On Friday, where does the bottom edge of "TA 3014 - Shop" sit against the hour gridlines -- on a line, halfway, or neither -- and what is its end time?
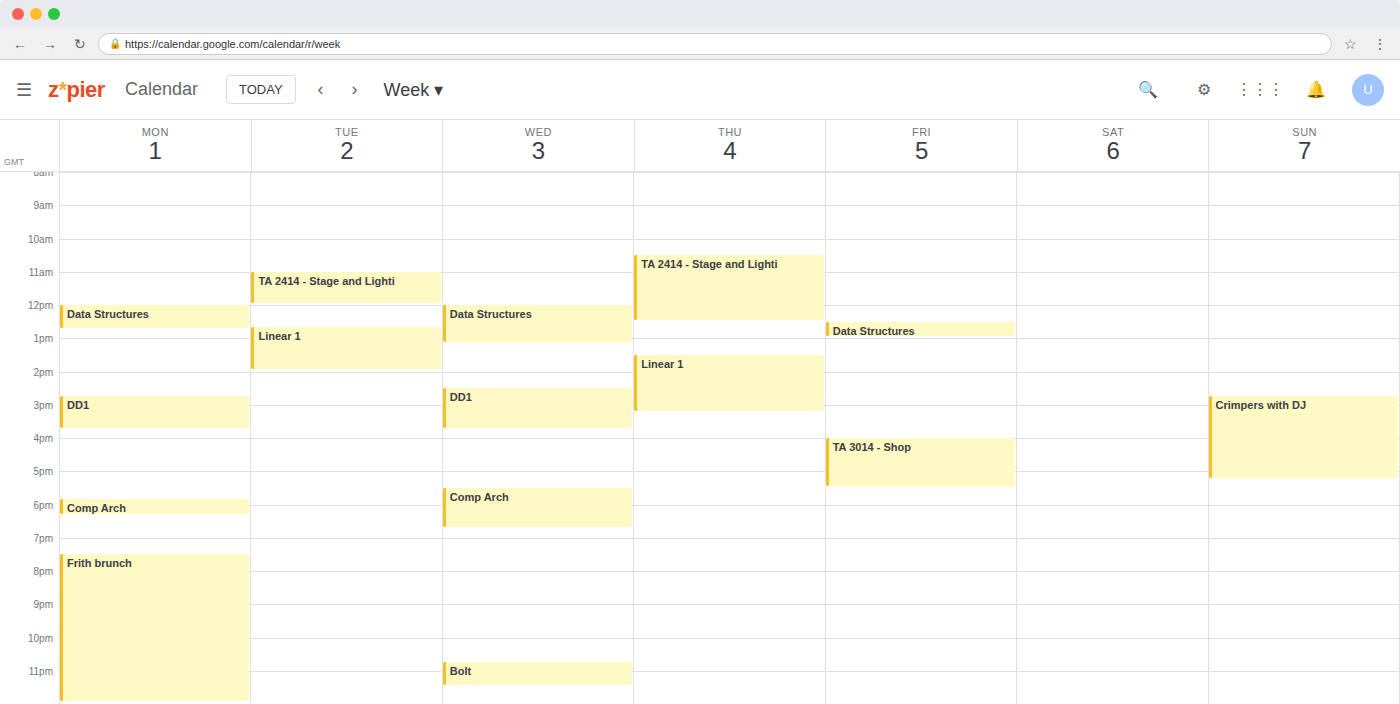
5:30 PM -- halfway between the 5 PM and 6 PM lines.